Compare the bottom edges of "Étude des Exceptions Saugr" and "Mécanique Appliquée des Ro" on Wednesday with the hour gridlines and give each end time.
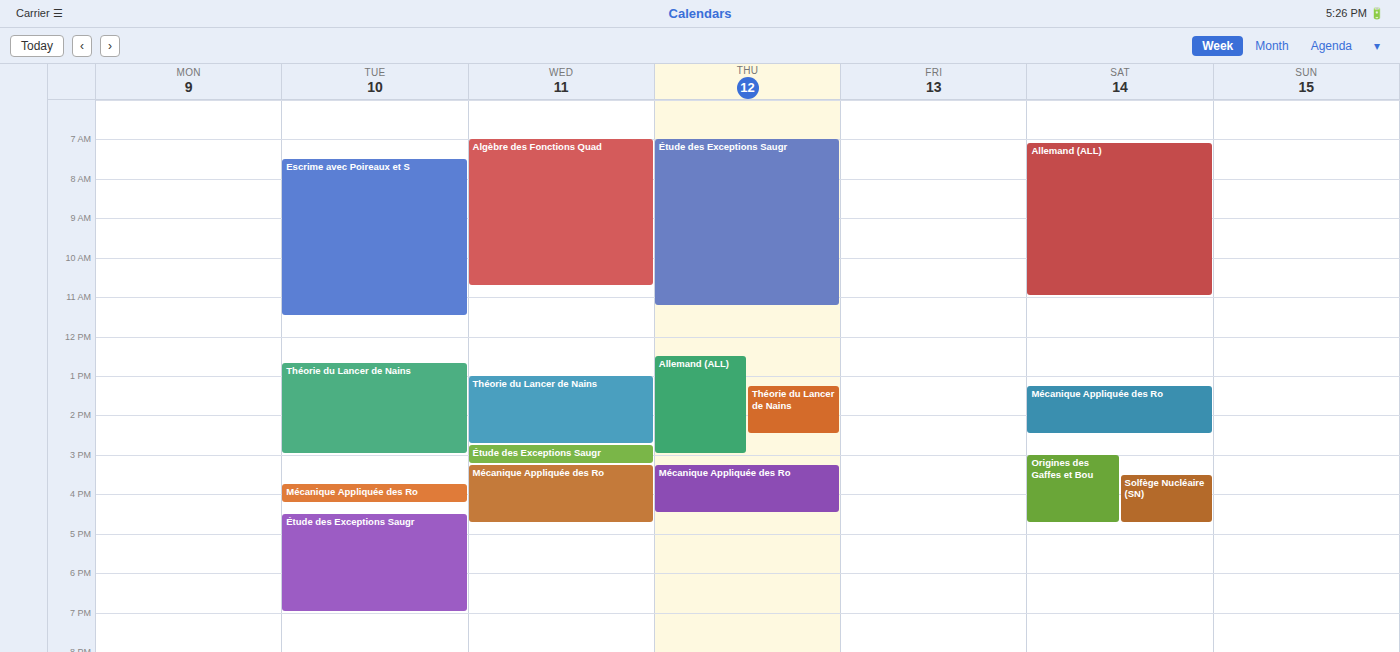
"Étude des Exceptions Saugr": 3:15 PM, neither: a quarter of the way from the 3 PM line to the 4 PM line. "Mécanique Appliquée des Ro": 4:45 PM, neither: three quarters of the way from the 4 PM line to the 5 PM line.